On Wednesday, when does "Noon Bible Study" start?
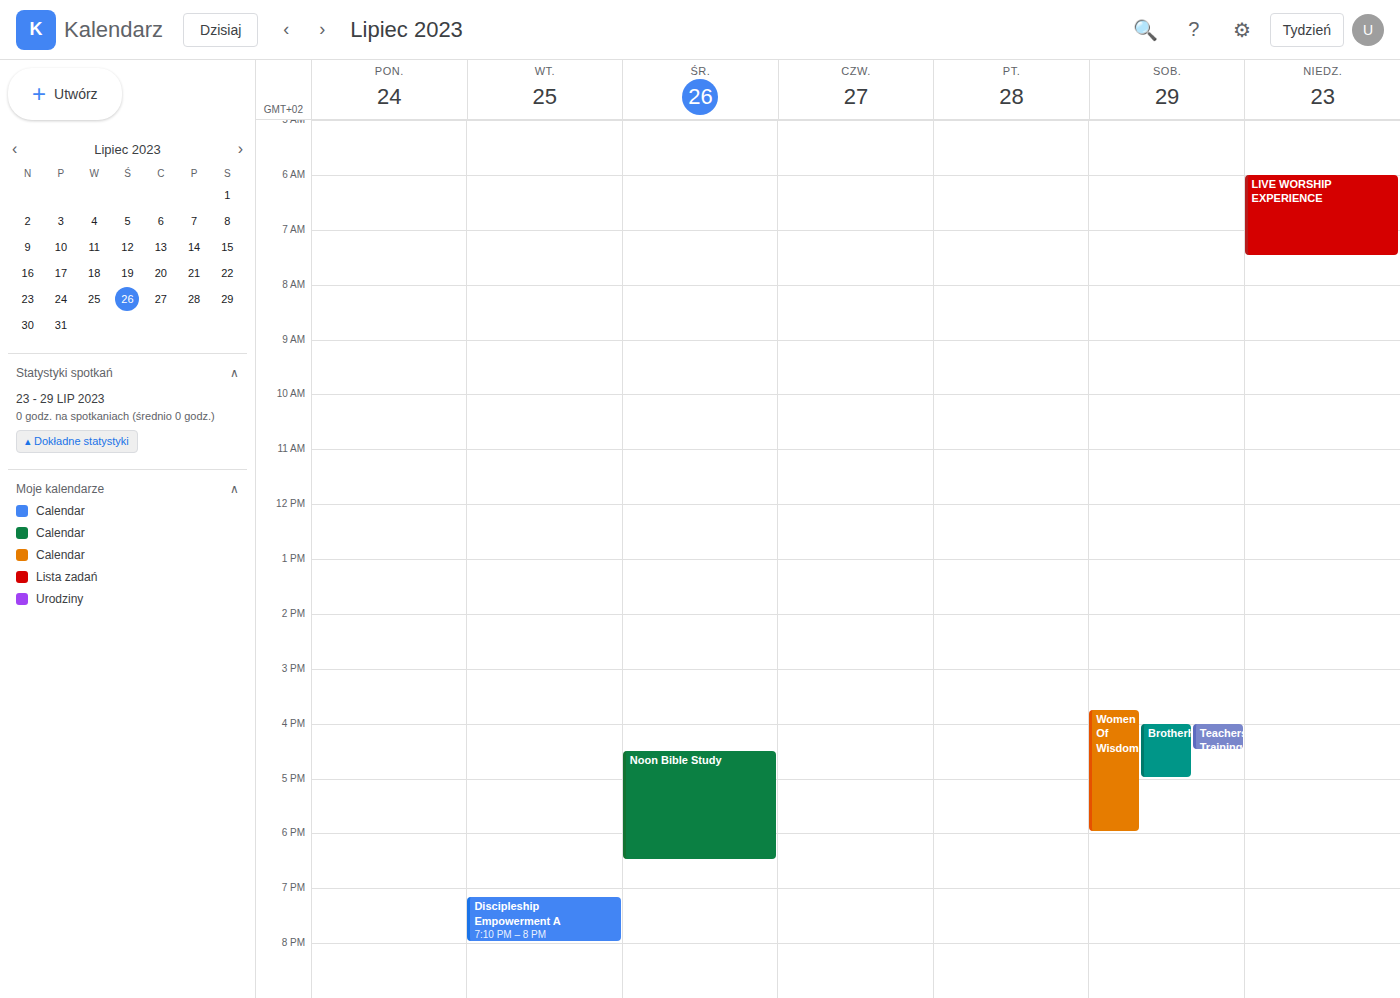
4:30 PM